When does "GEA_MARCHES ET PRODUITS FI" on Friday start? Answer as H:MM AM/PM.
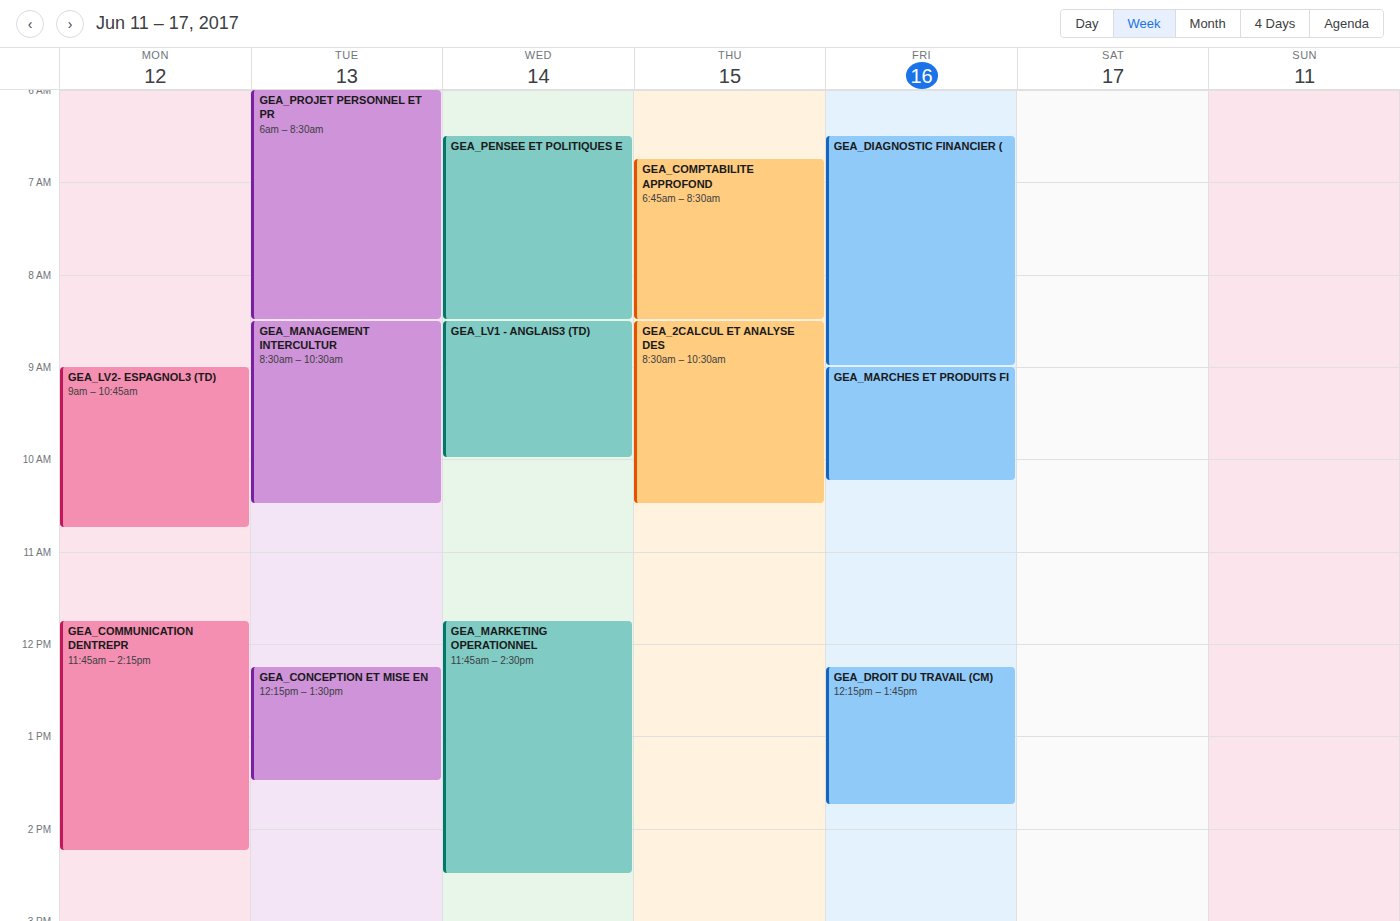
9:00 AM